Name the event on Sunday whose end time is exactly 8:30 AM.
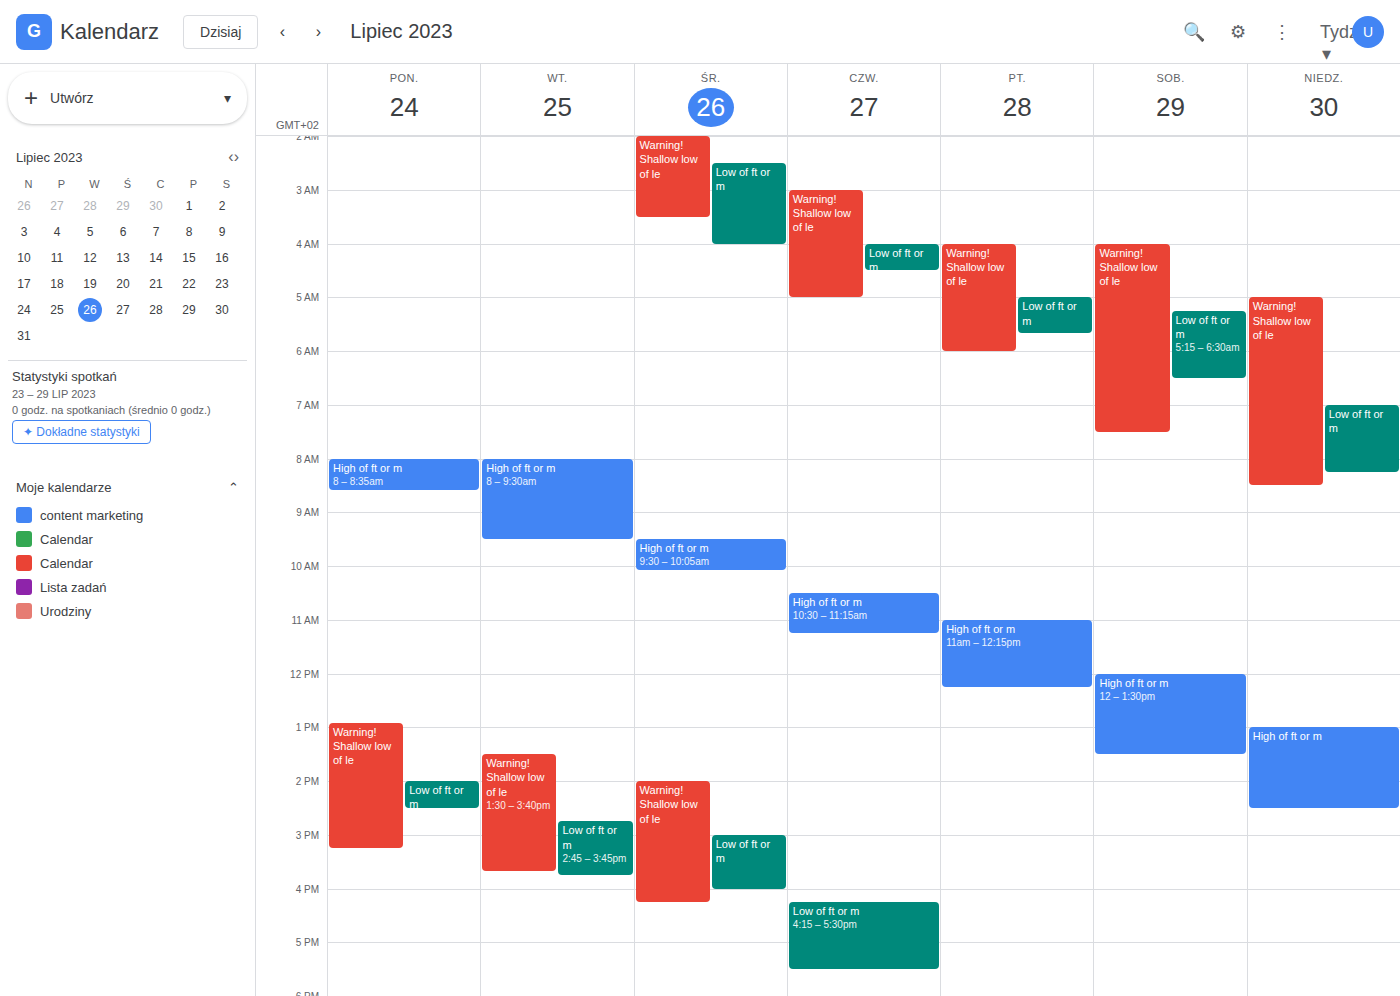
"Warning! Shallow low of le"